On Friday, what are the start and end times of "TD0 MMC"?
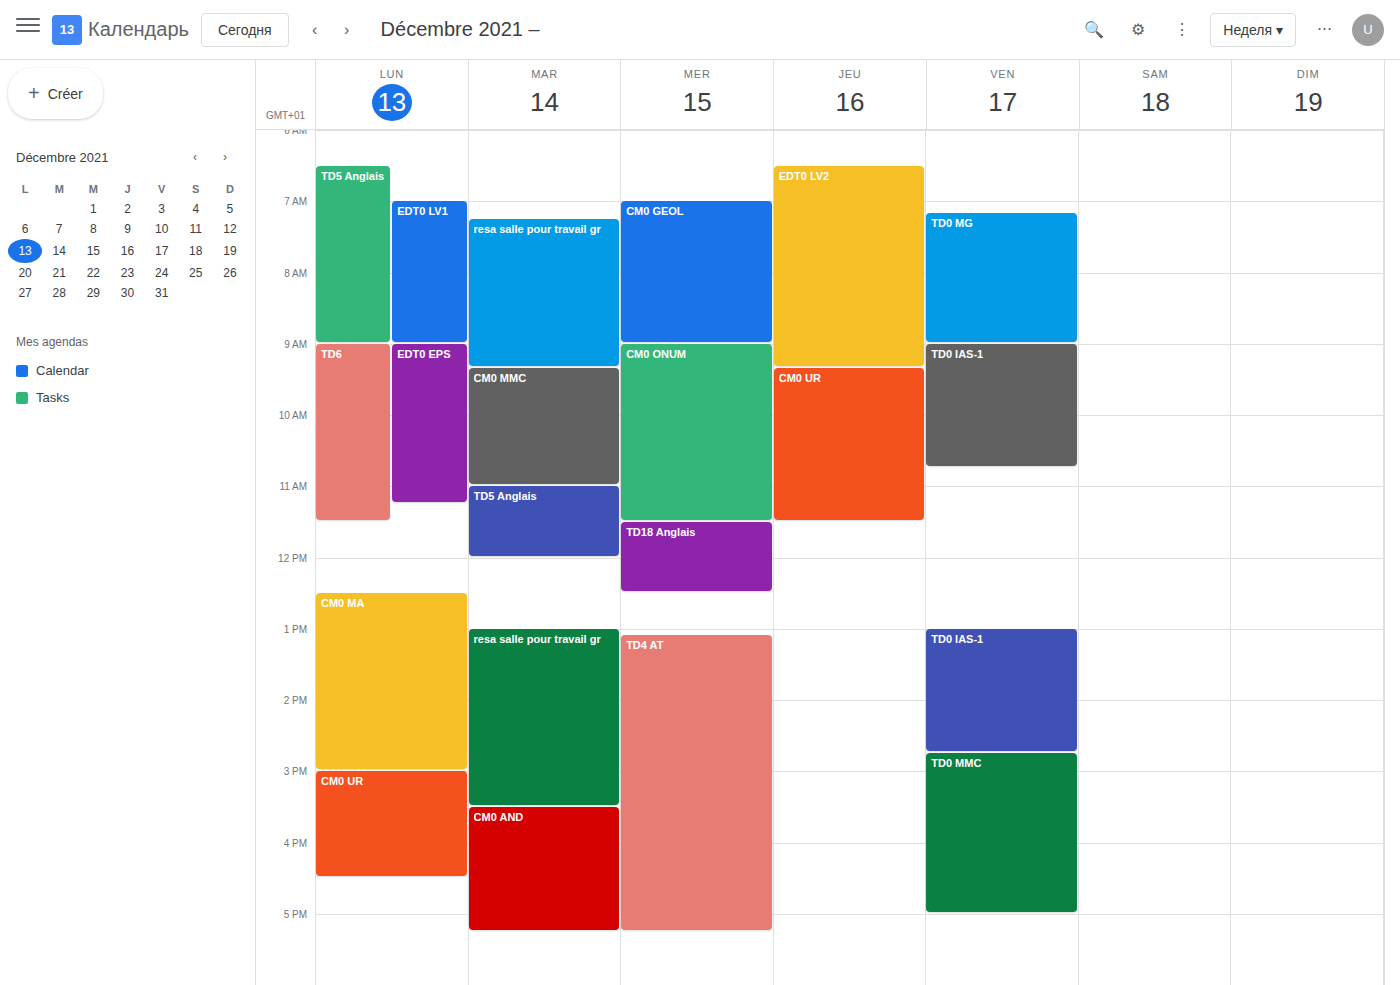
14:45 to 17:00